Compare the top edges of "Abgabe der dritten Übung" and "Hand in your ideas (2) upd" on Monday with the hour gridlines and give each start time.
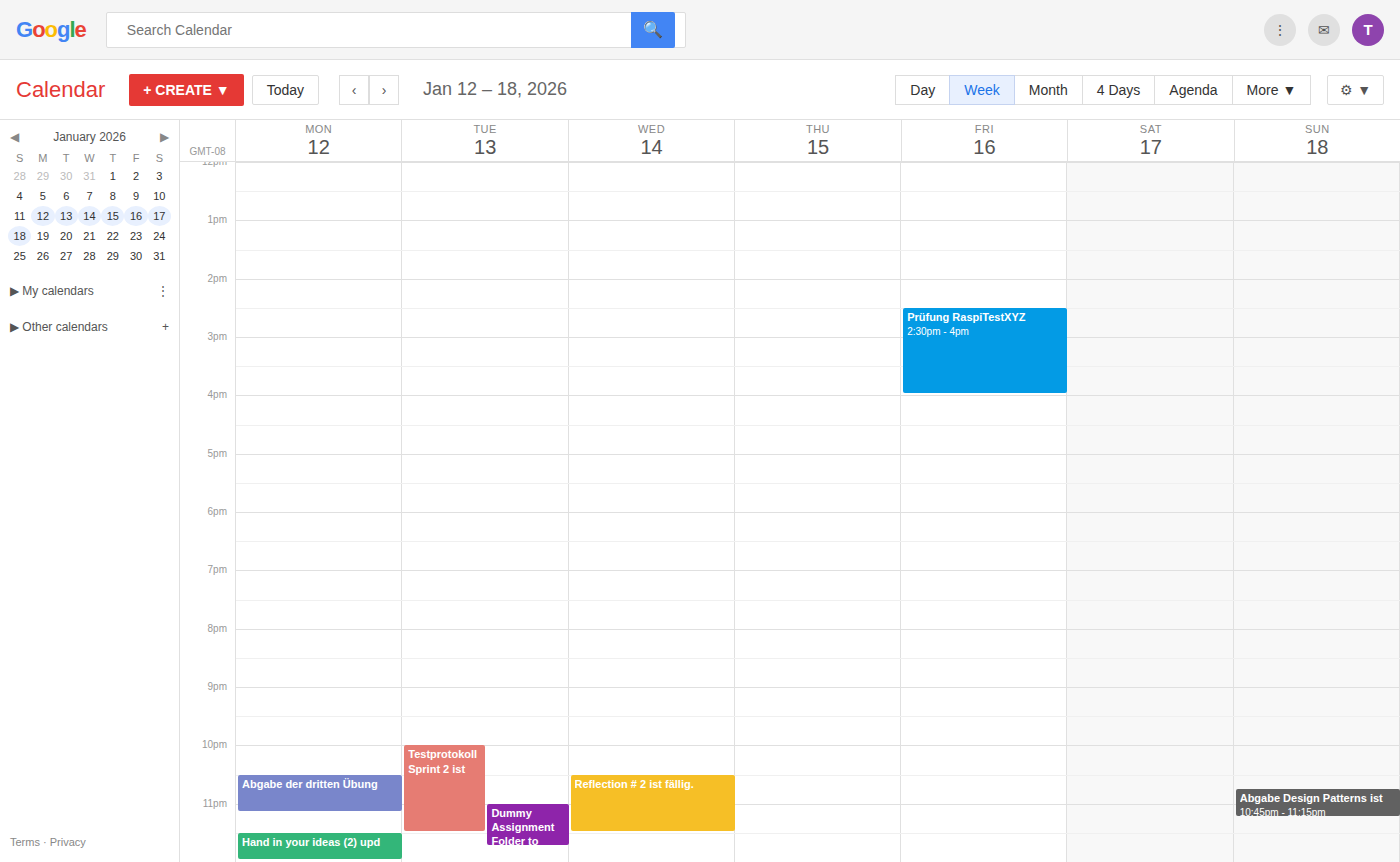
"Abgabe der dritten Übung": 10:30 PM, halfway between the 10 PM and 11 PM lines. "Hand in your ideas (2) upd": 11:30 PM, halfway between the 11 PM and 12 AM lines.